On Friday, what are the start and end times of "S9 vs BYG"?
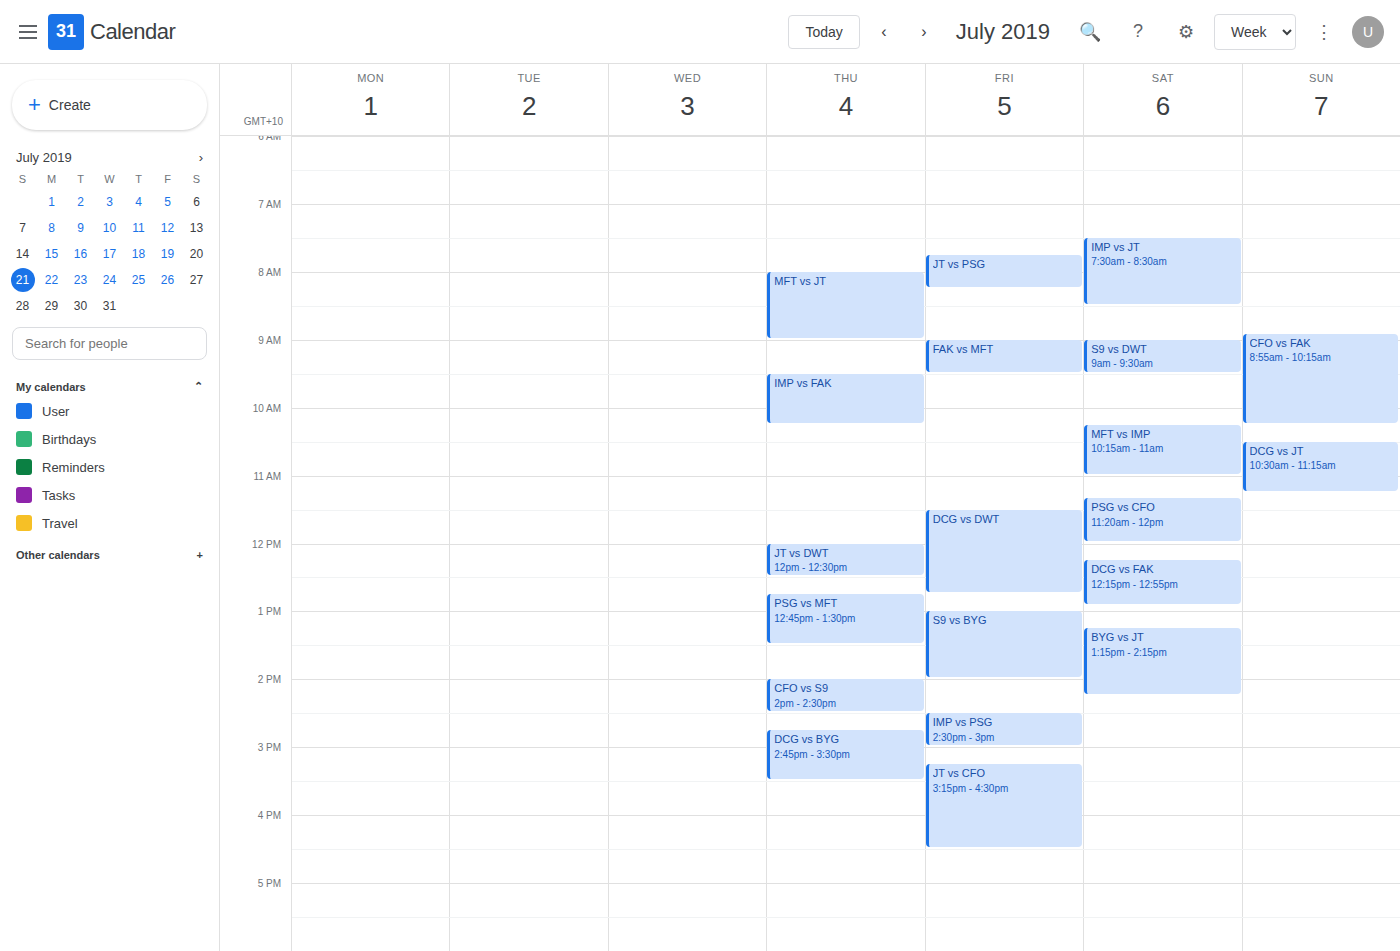
1:00 PM to 2:00 PM